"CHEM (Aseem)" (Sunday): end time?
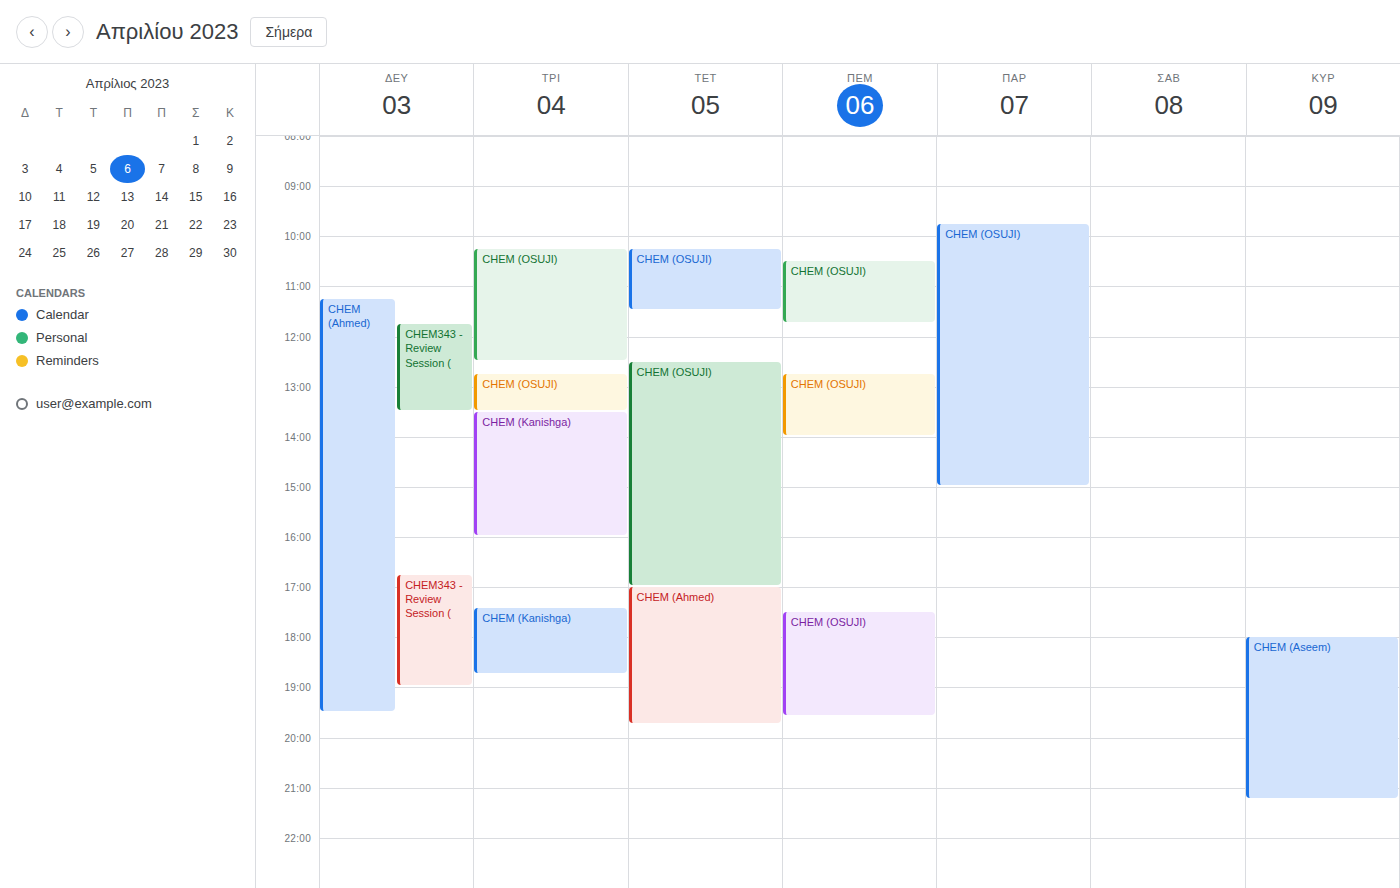
21:15